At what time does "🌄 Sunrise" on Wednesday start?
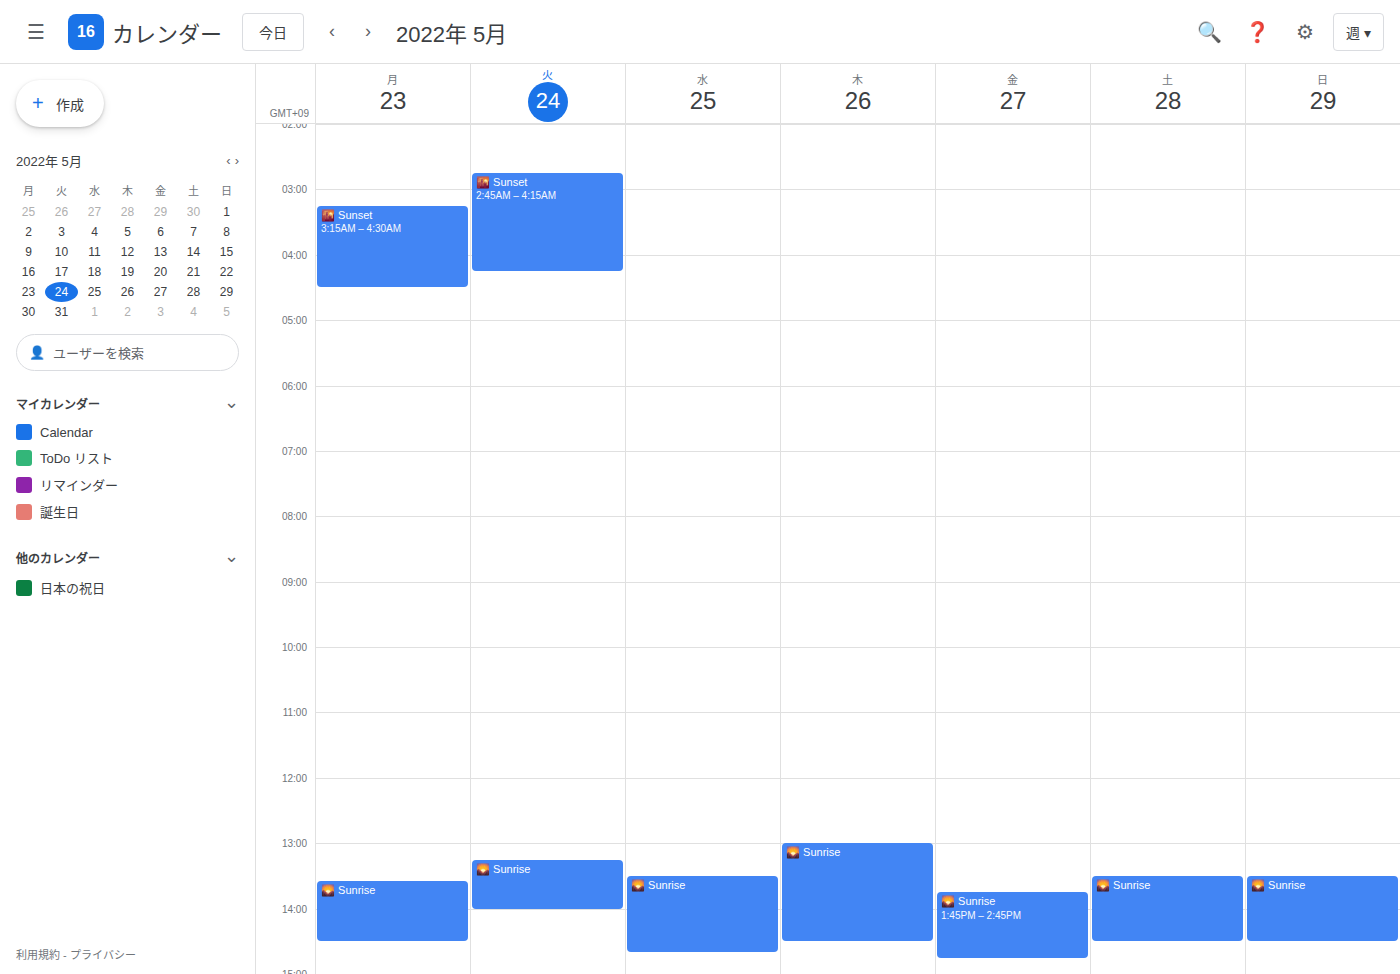
1:30 PM